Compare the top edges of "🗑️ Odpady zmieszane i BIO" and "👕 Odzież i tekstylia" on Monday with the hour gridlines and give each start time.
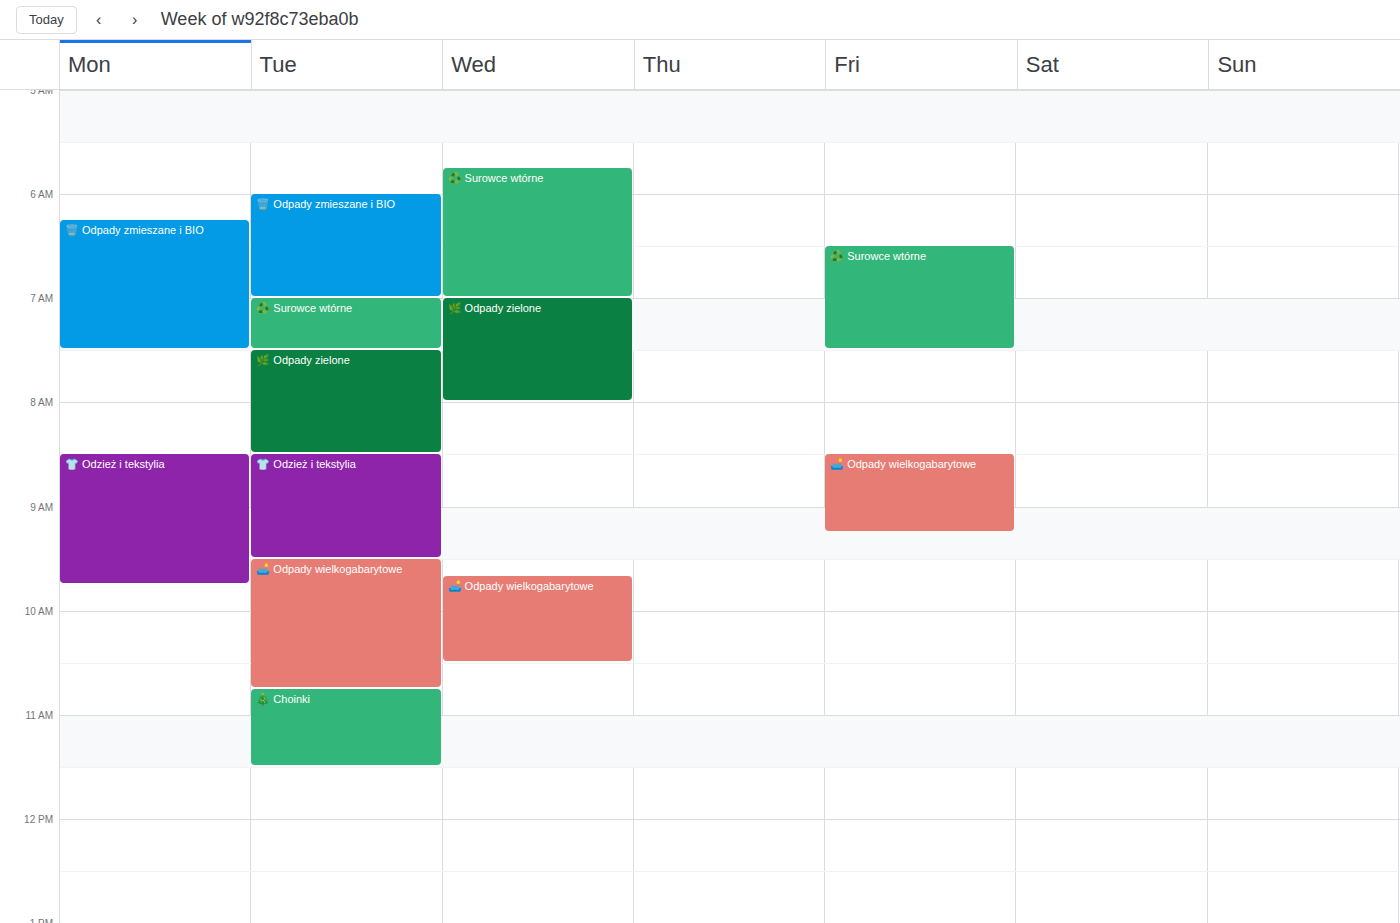
"🗑️ Odpady zmieszane i BIO": 6:15 AM, neither: a quarter of the way from the 6 AM line to the 7 AM line. "👕 Odzież i tekstylia": 8:30 AM, halfway between the 8 AM and 9 AM lines.